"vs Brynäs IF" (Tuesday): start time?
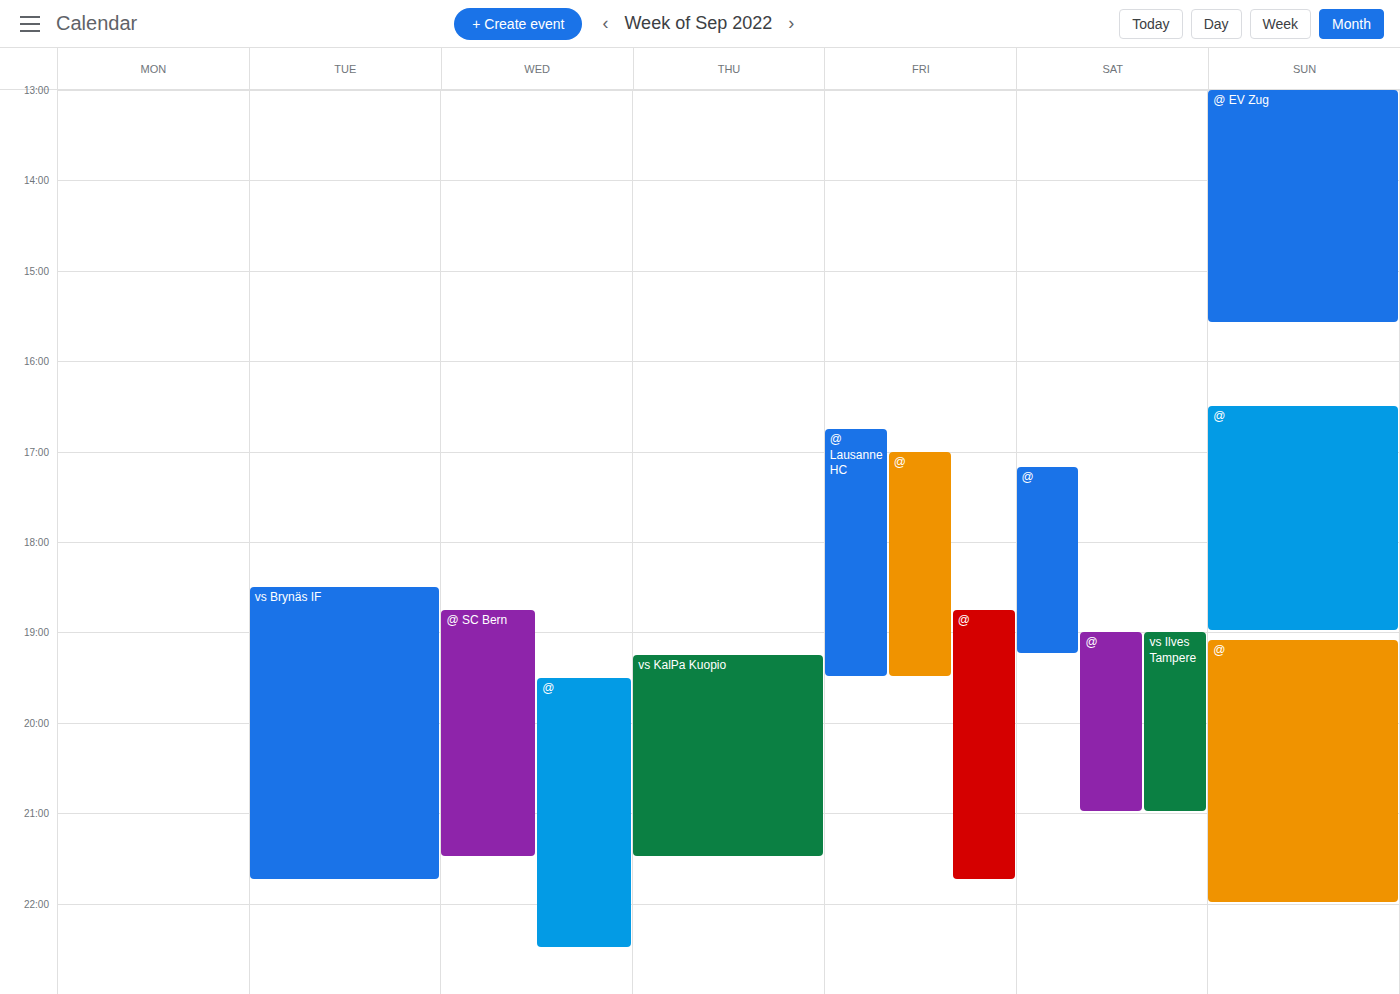
6:30 PM